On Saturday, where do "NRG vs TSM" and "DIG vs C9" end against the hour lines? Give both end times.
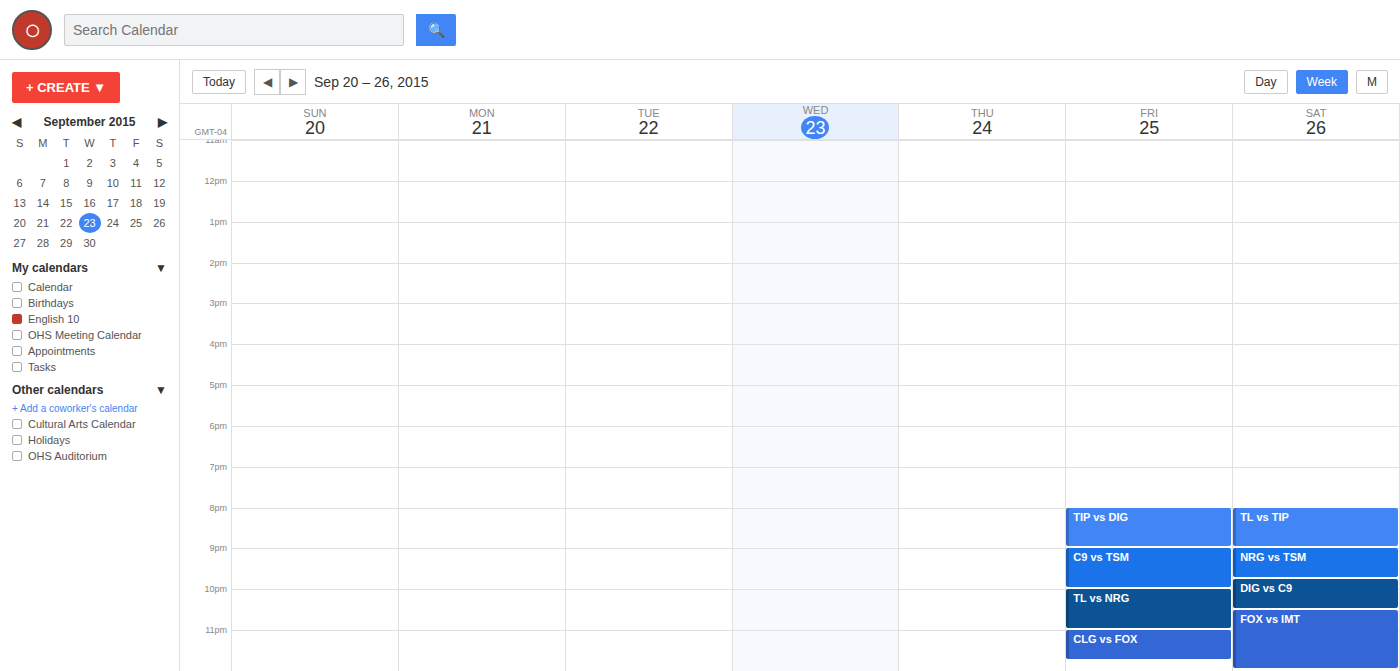
"NRG vs TSM": 9:45 PM, neither: three quarters of the way from the 9 PM line to the 10 PM line. "DIG vs C9": 10:30 PM, halfway between the 10 PM and 11 PM lines.